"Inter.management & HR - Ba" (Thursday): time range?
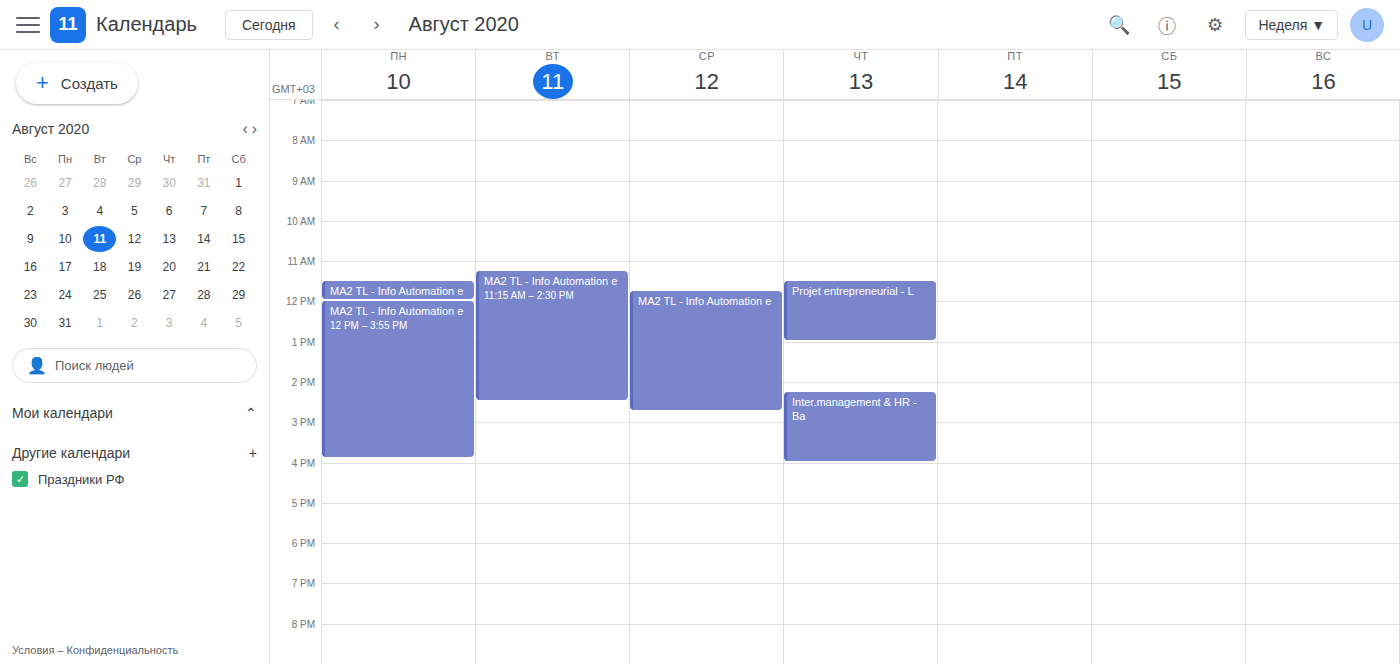
2:15 PM to 4:00 PM